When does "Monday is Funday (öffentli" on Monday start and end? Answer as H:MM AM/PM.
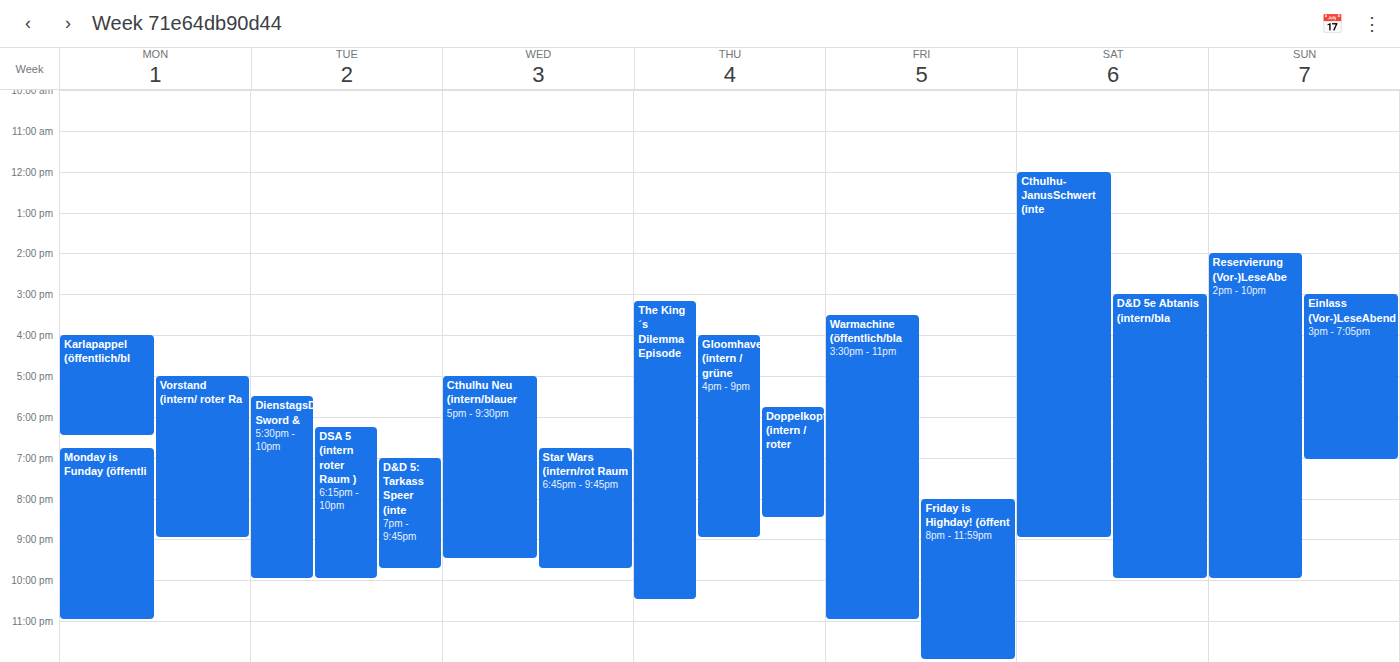
6:45 PM to 11:00 PM